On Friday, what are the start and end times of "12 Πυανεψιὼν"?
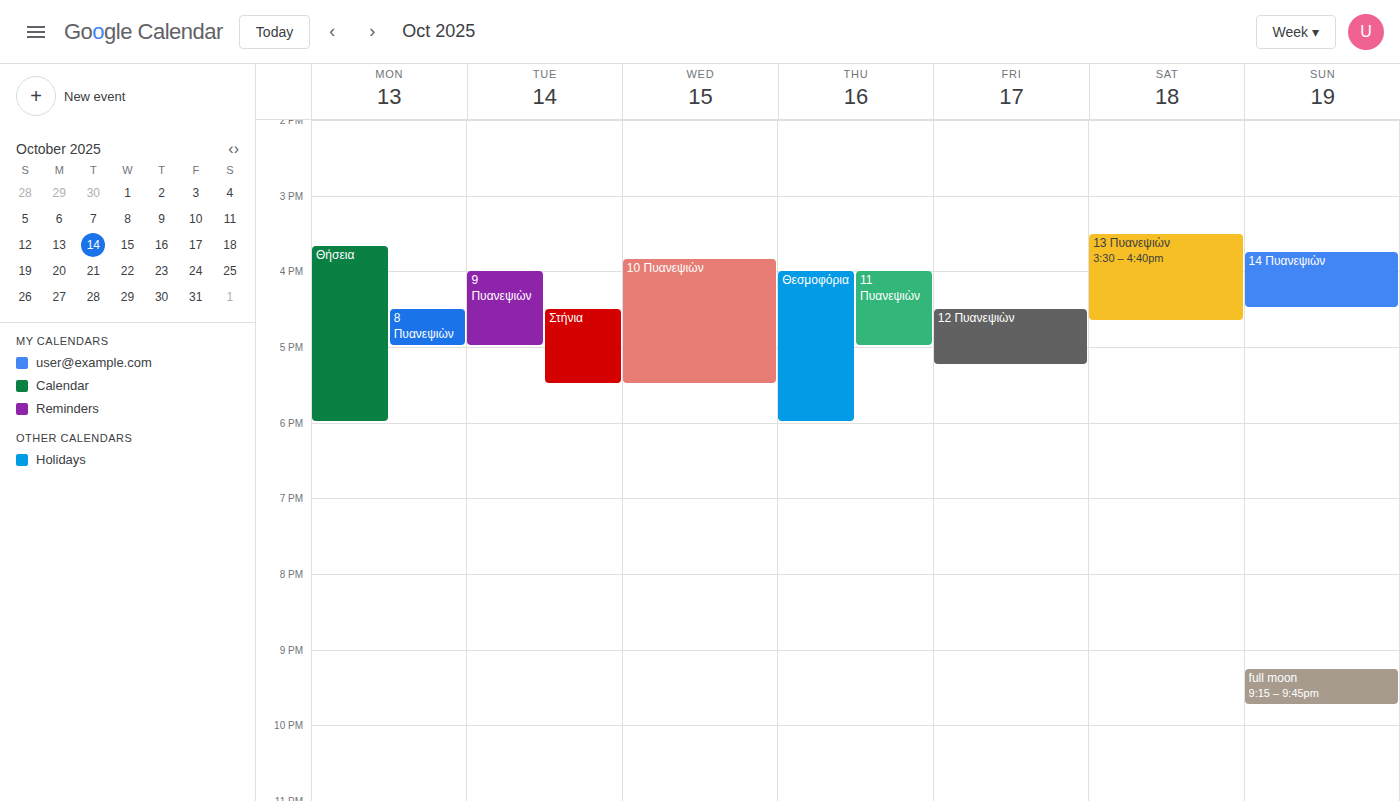
4:30 PM to 5:15 PM